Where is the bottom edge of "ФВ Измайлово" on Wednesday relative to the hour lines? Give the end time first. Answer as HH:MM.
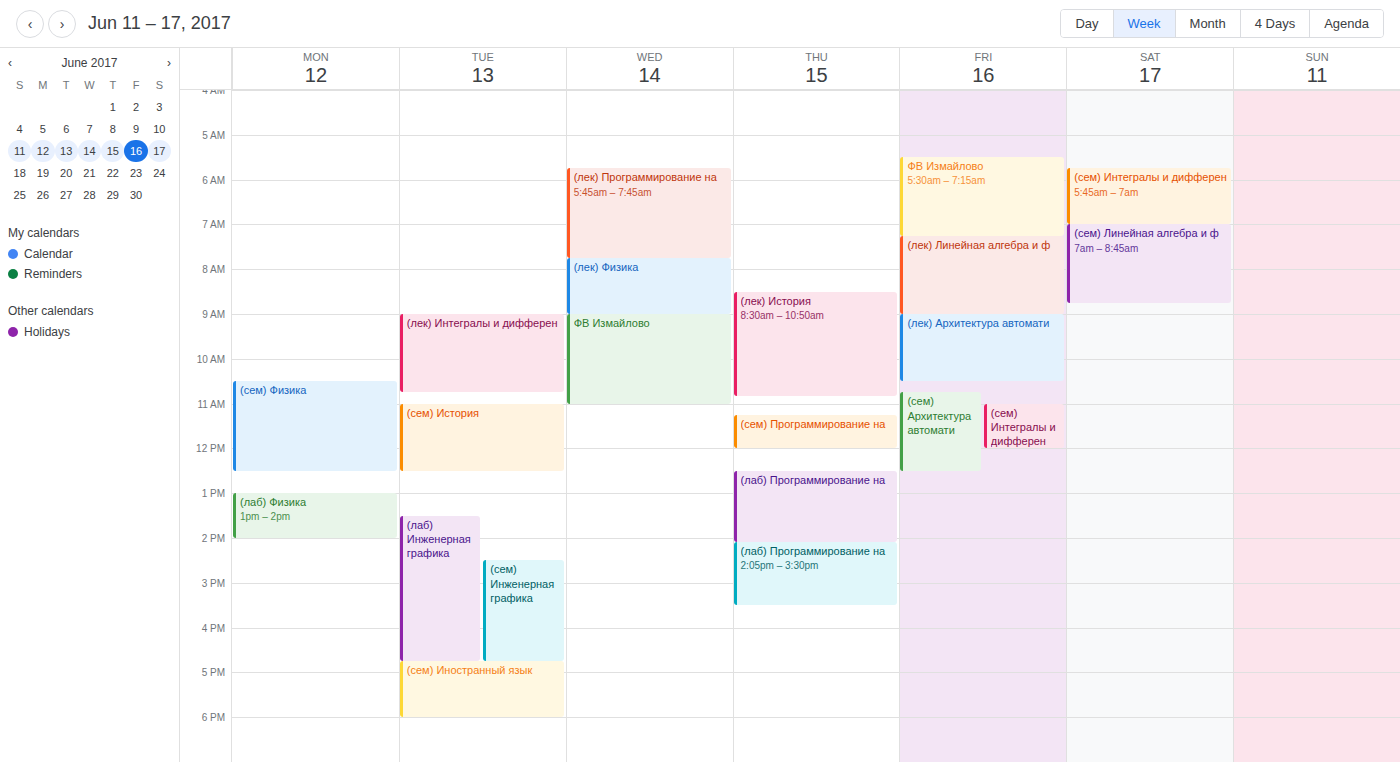
11:00 -- exactly on the 11:00 line.